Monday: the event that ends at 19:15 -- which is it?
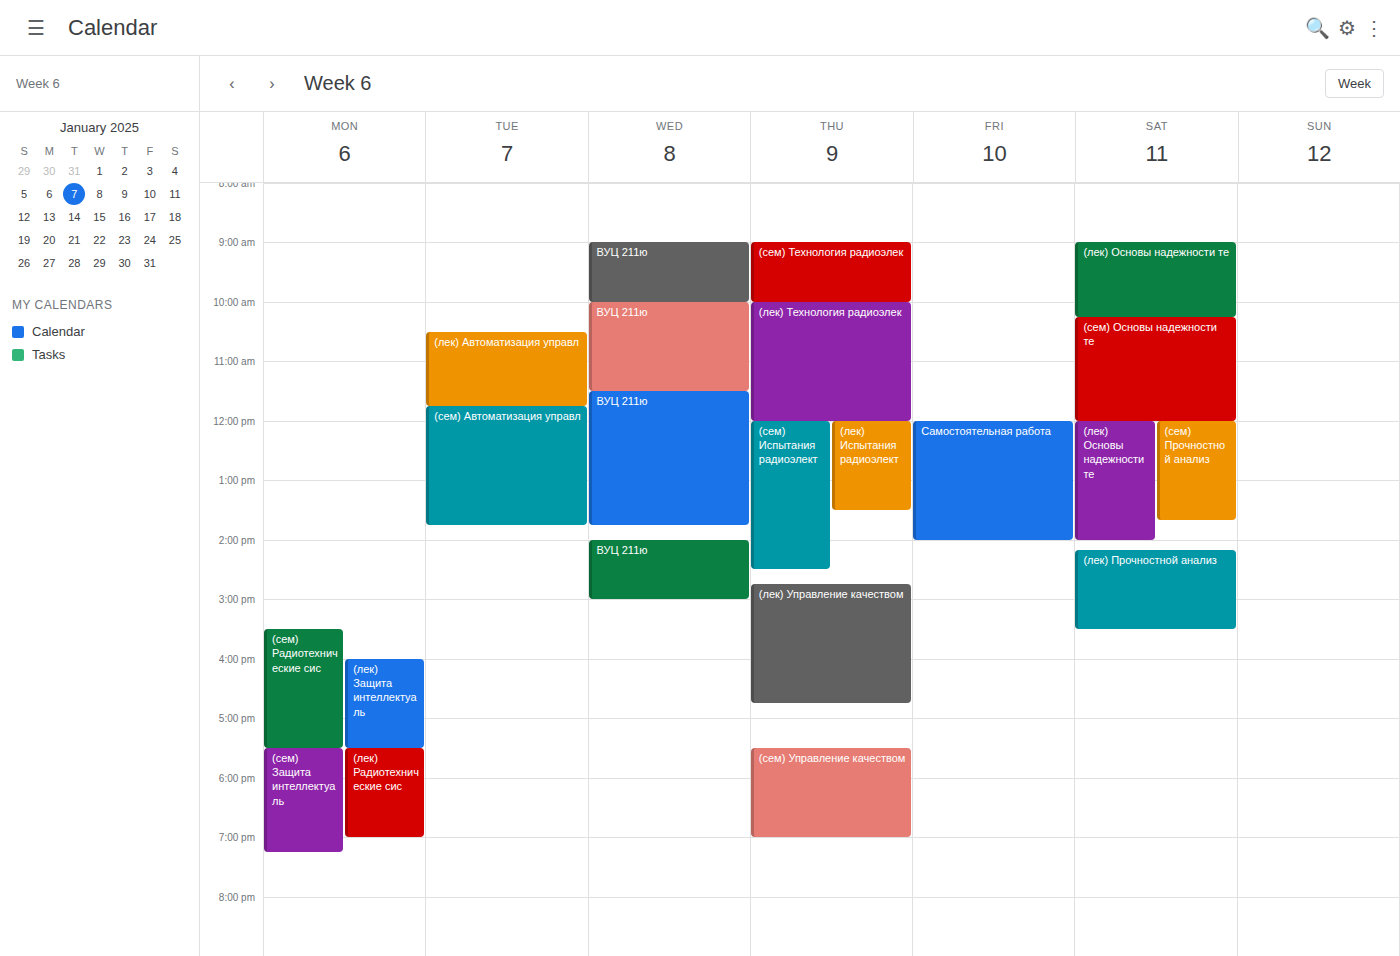
"(сем) Защита интеллектуаль"